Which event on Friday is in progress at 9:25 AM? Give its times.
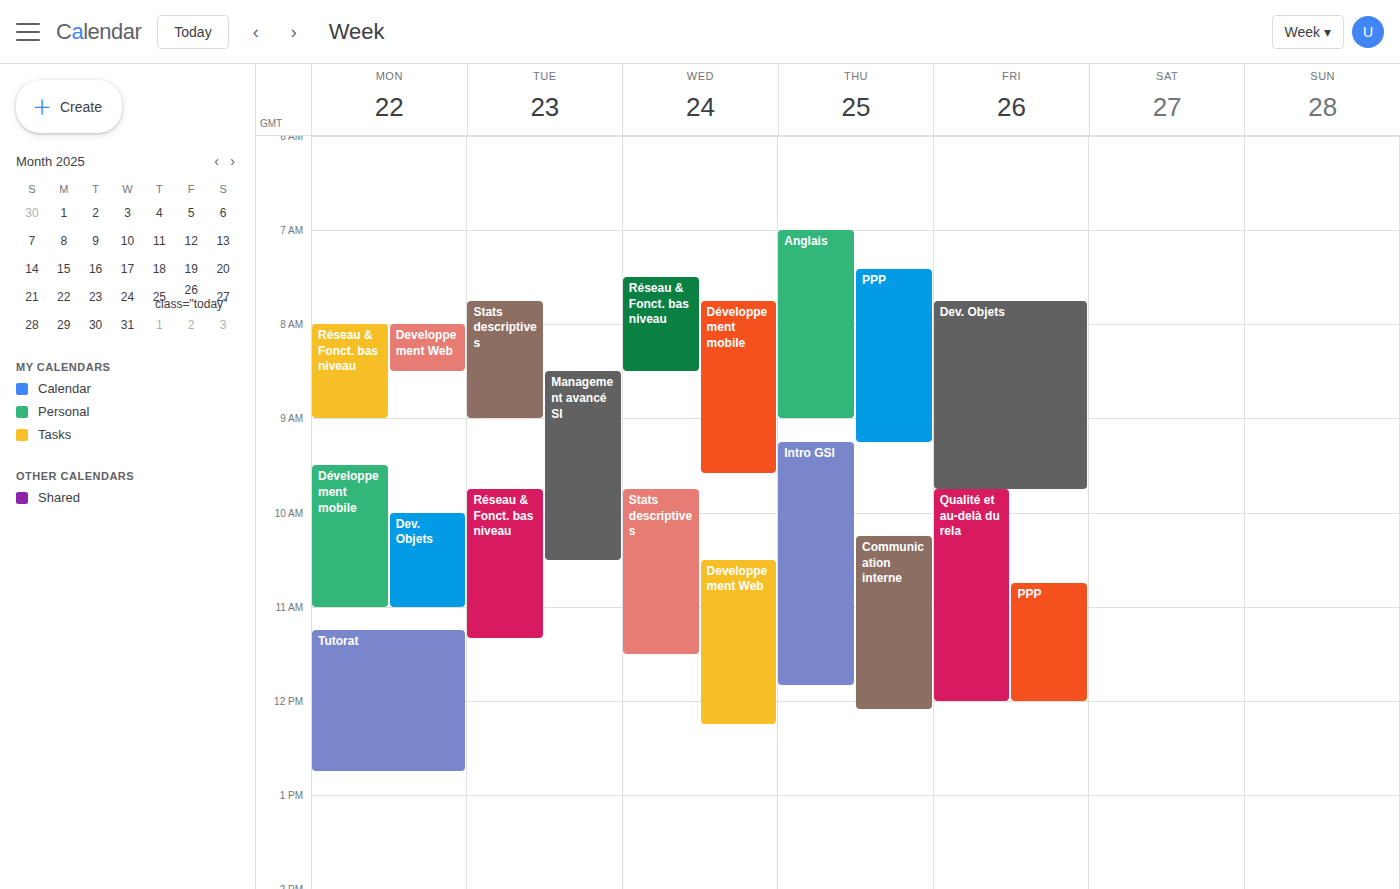
"Dev. Objets", 7:45 AM to 9:45 AM